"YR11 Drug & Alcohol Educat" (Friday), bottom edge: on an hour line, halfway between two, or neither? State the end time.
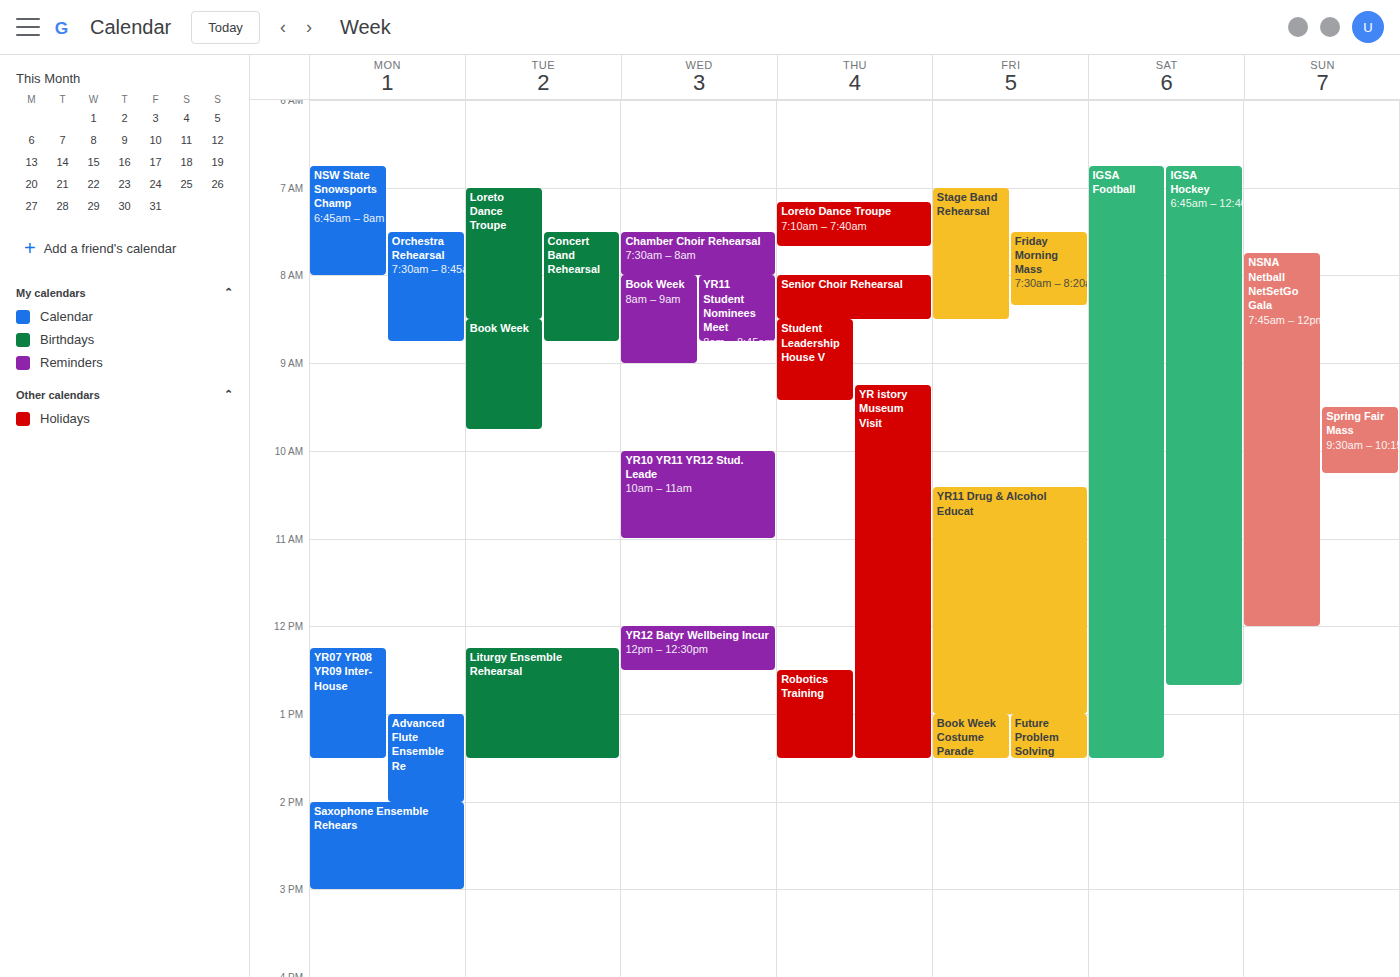
1:00 PM -- exactly on the 1 PM line.